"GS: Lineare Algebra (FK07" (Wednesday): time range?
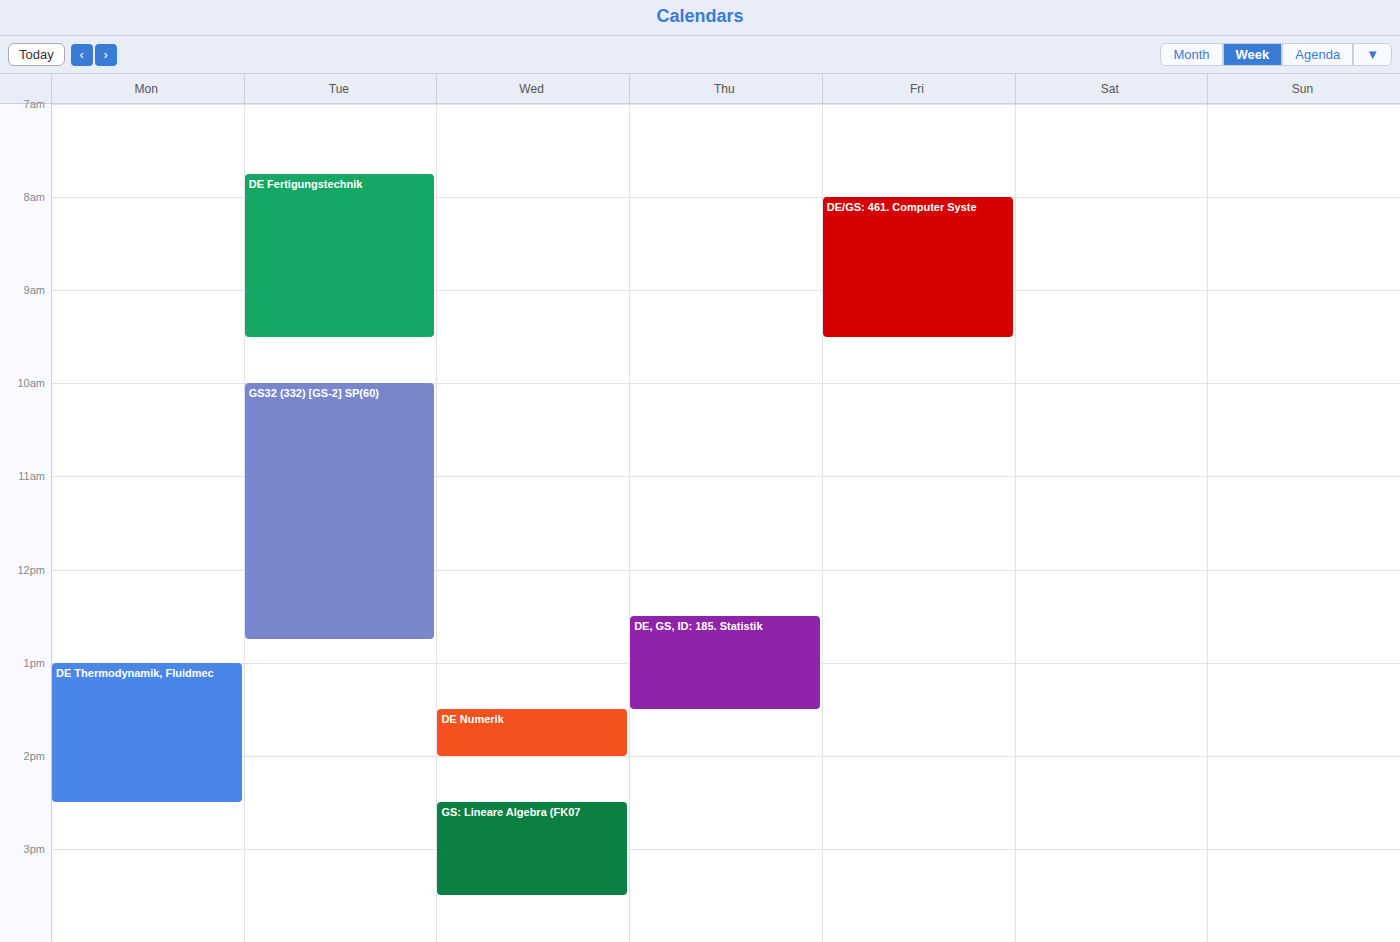
2:30 PM to 3:30 PM